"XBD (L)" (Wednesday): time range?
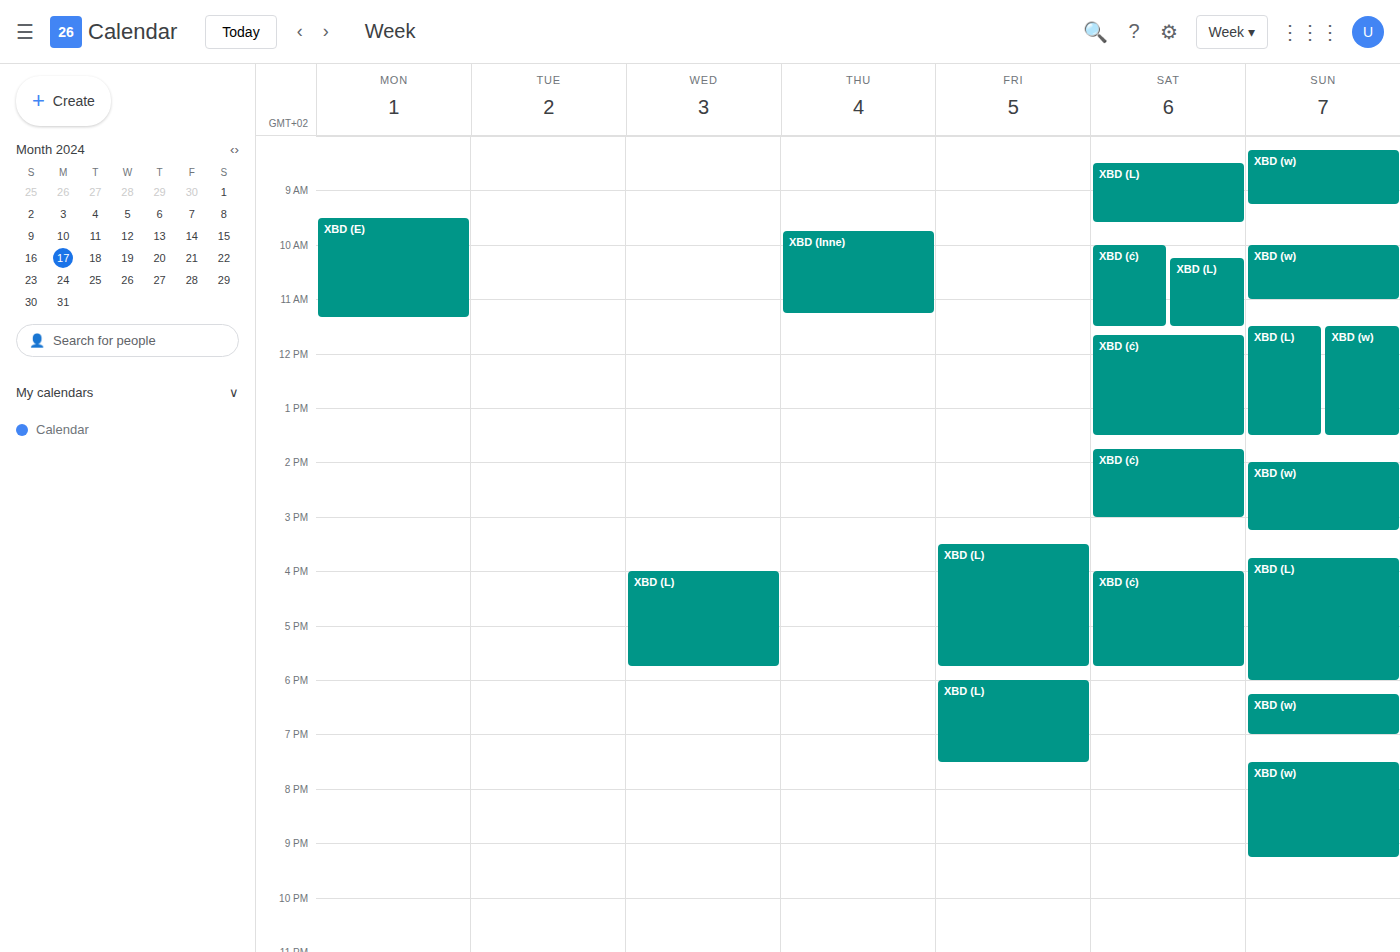
4:00 PM to 5:45 PM